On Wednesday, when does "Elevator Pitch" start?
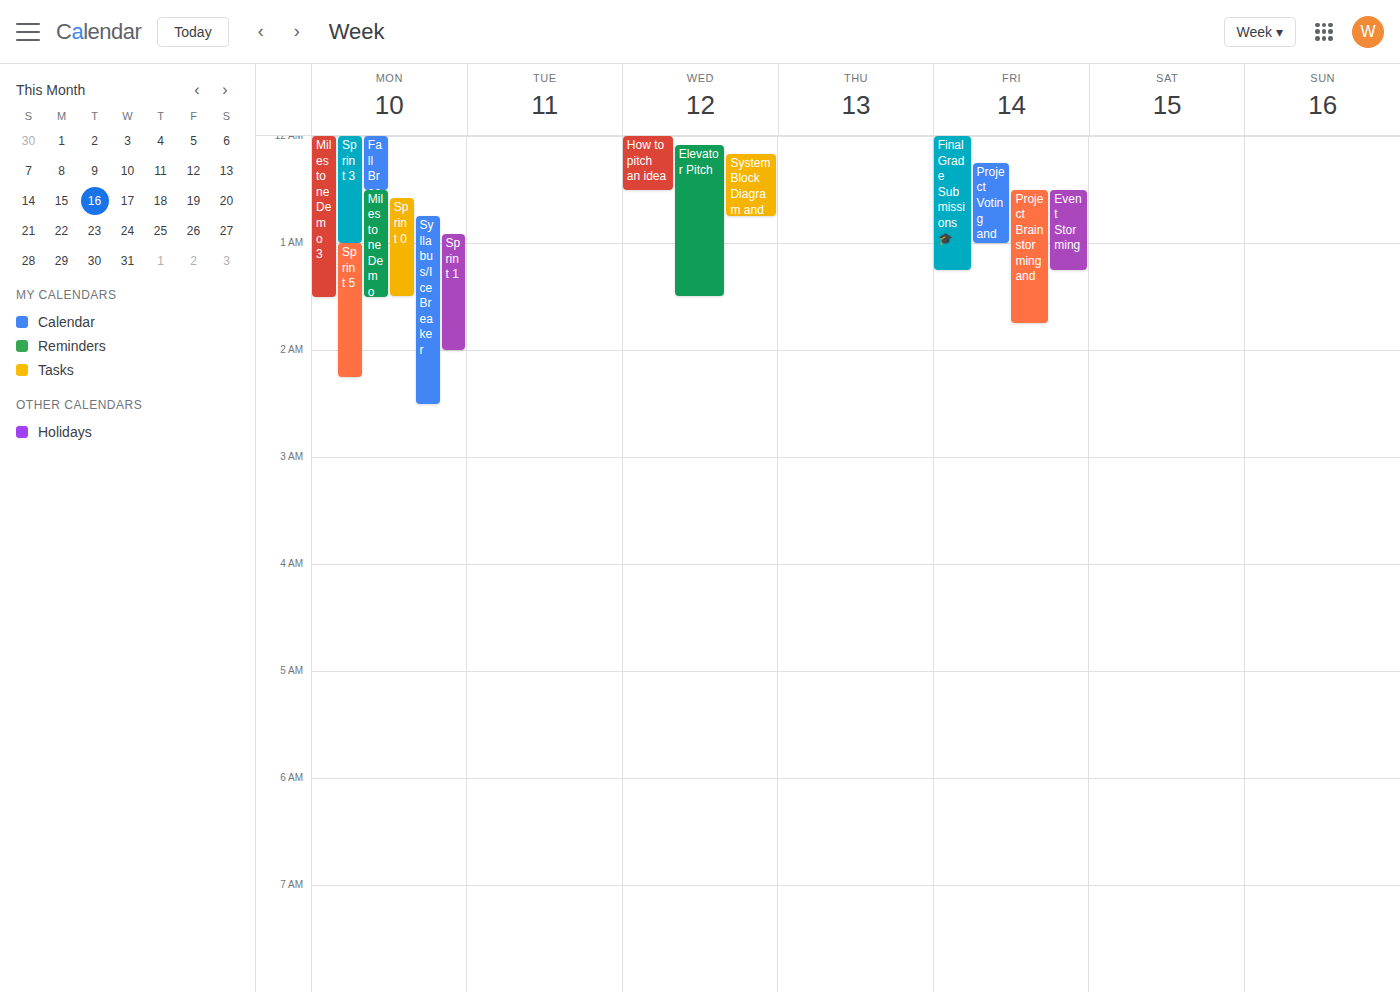
12:05 AM